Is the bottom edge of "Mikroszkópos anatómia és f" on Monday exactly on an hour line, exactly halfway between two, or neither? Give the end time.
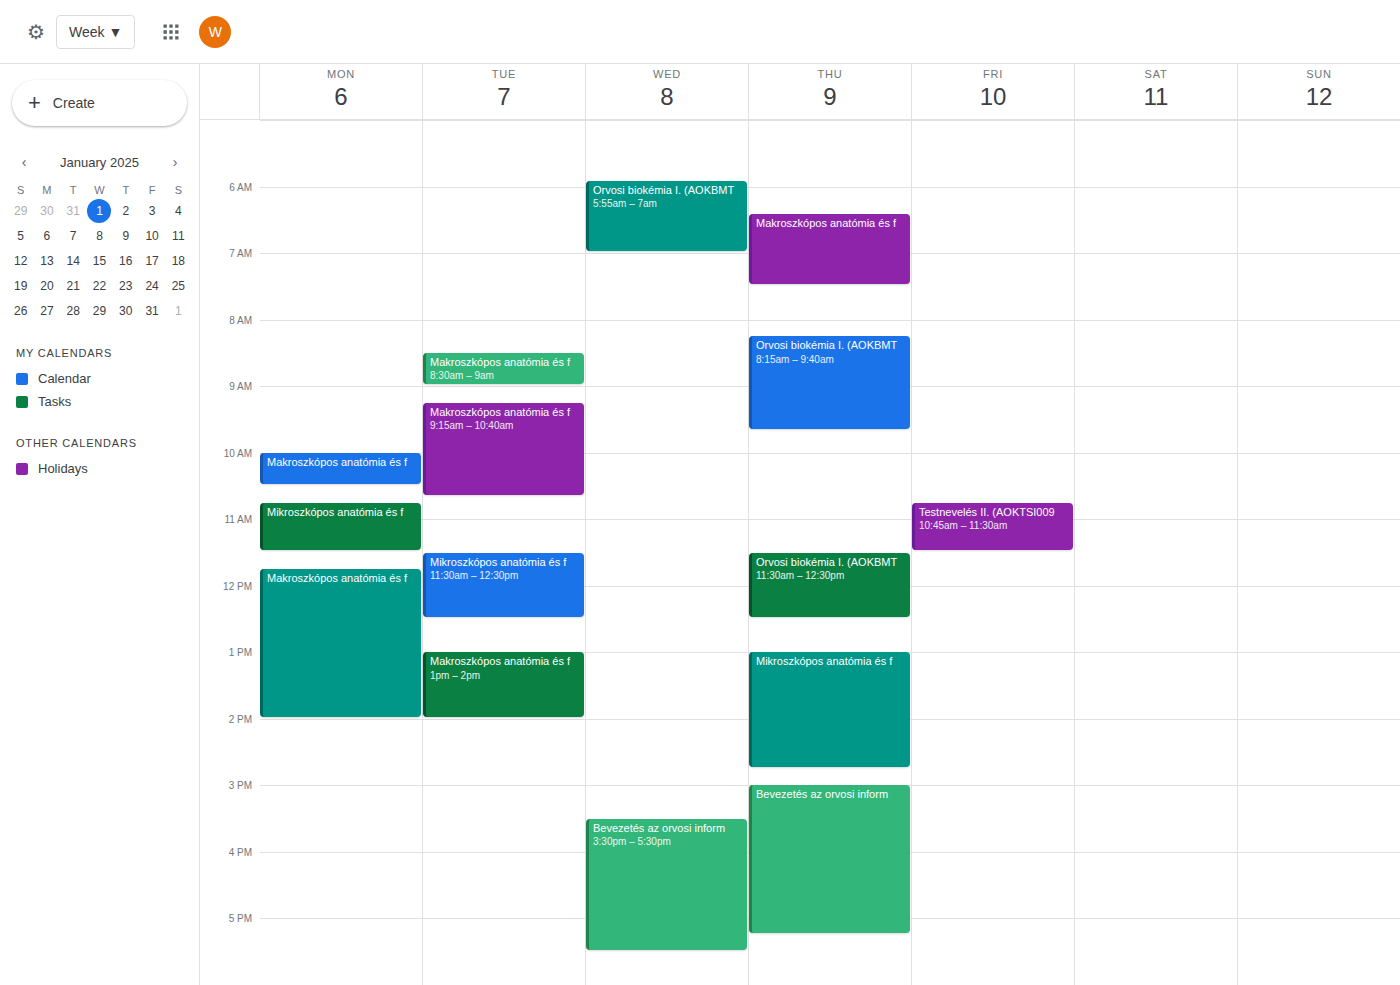
11:30 AM -- halfway between the 11 AM and 12 PM lines.